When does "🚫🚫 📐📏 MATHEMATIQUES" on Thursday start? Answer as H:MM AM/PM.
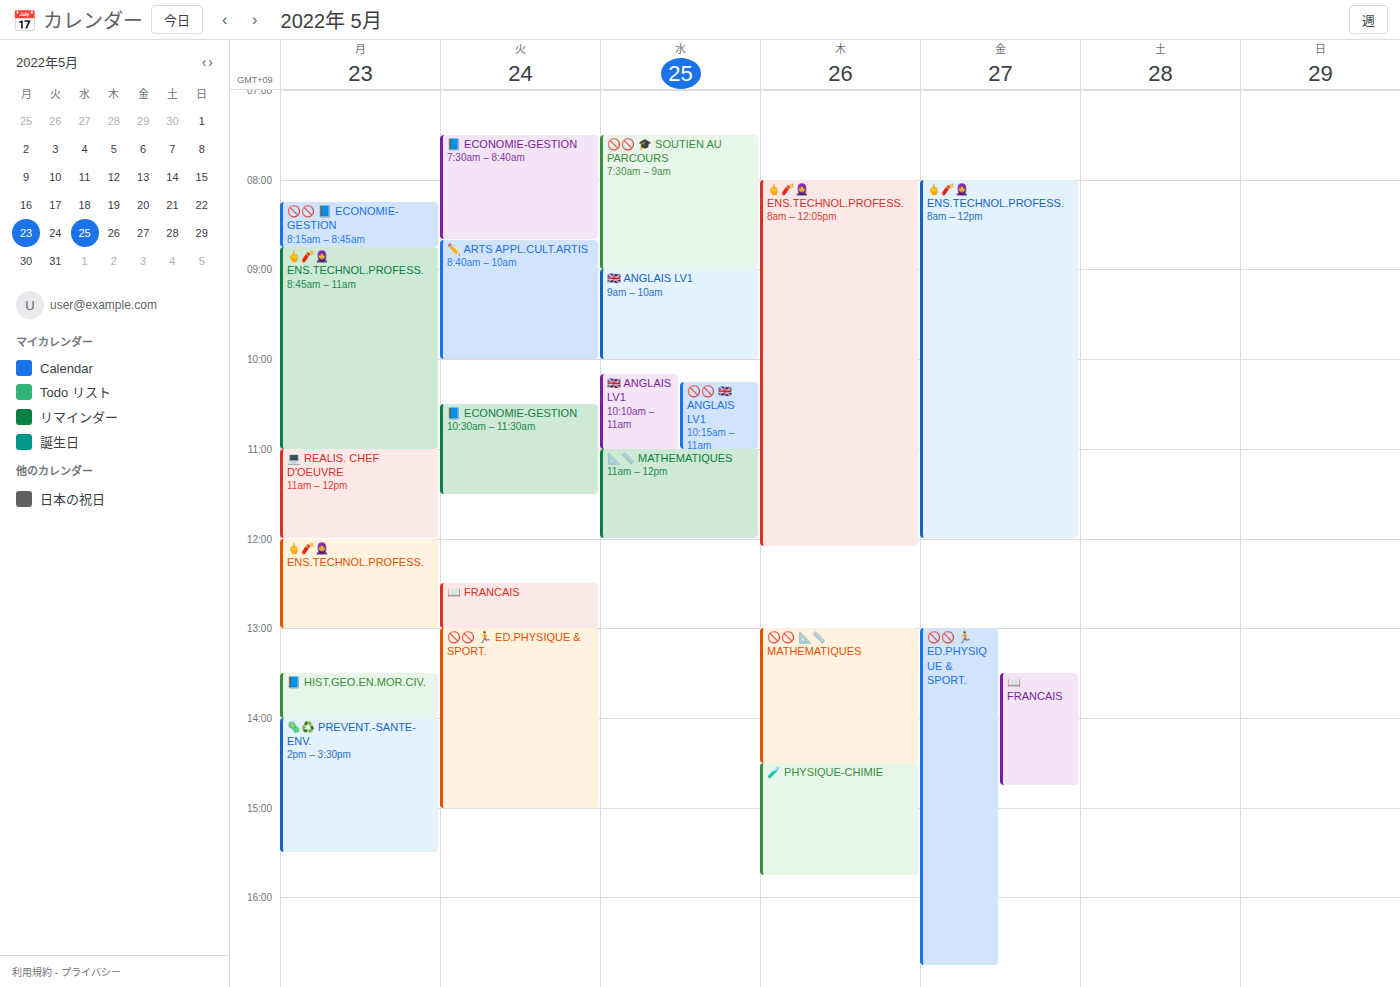
1:00 PM